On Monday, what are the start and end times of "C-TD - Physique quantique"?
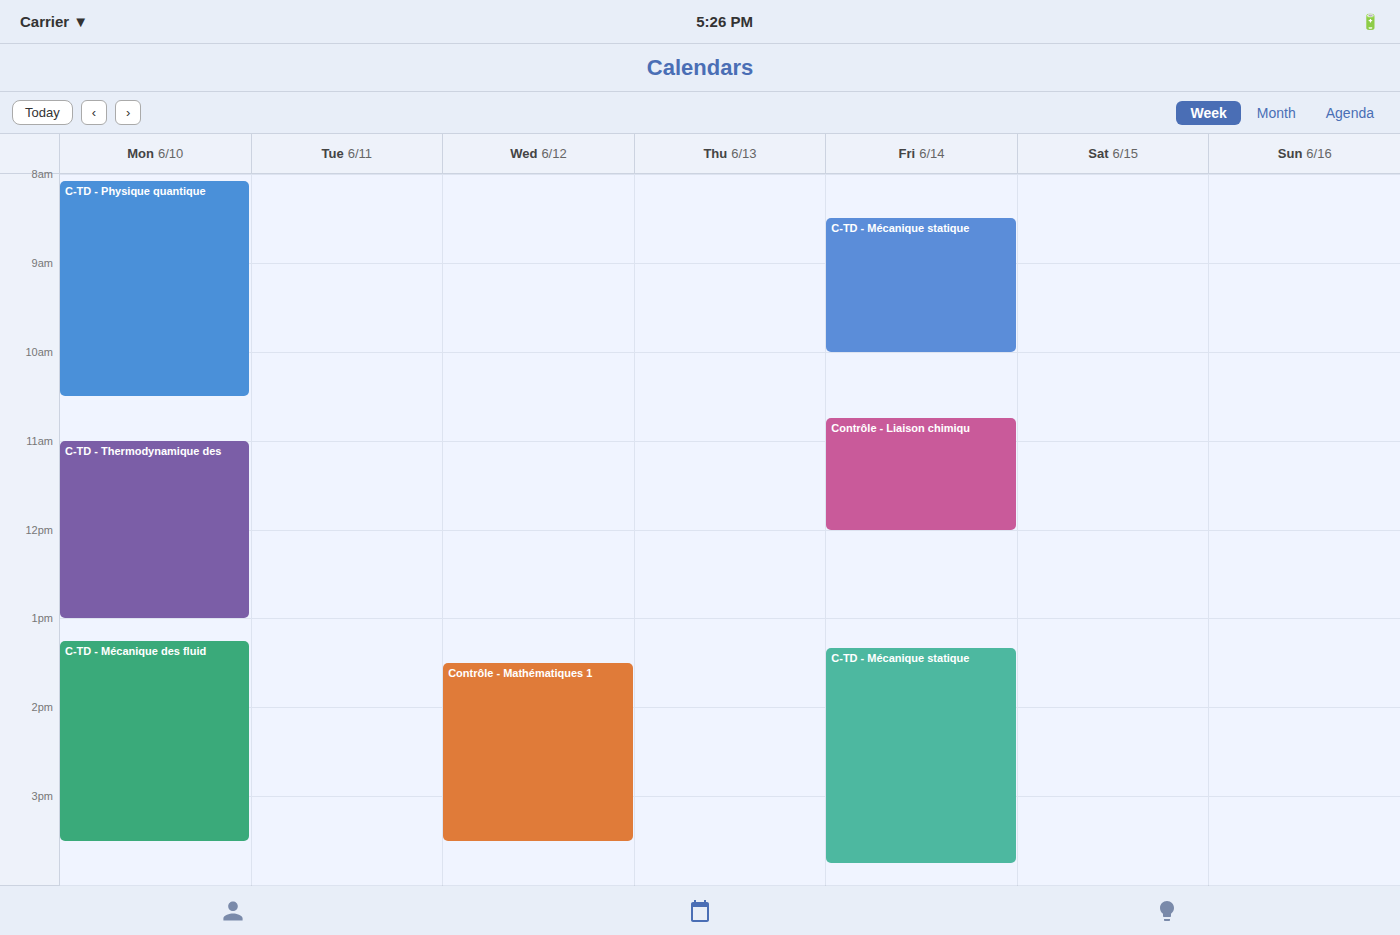
8:05 AM to 10:30 AM